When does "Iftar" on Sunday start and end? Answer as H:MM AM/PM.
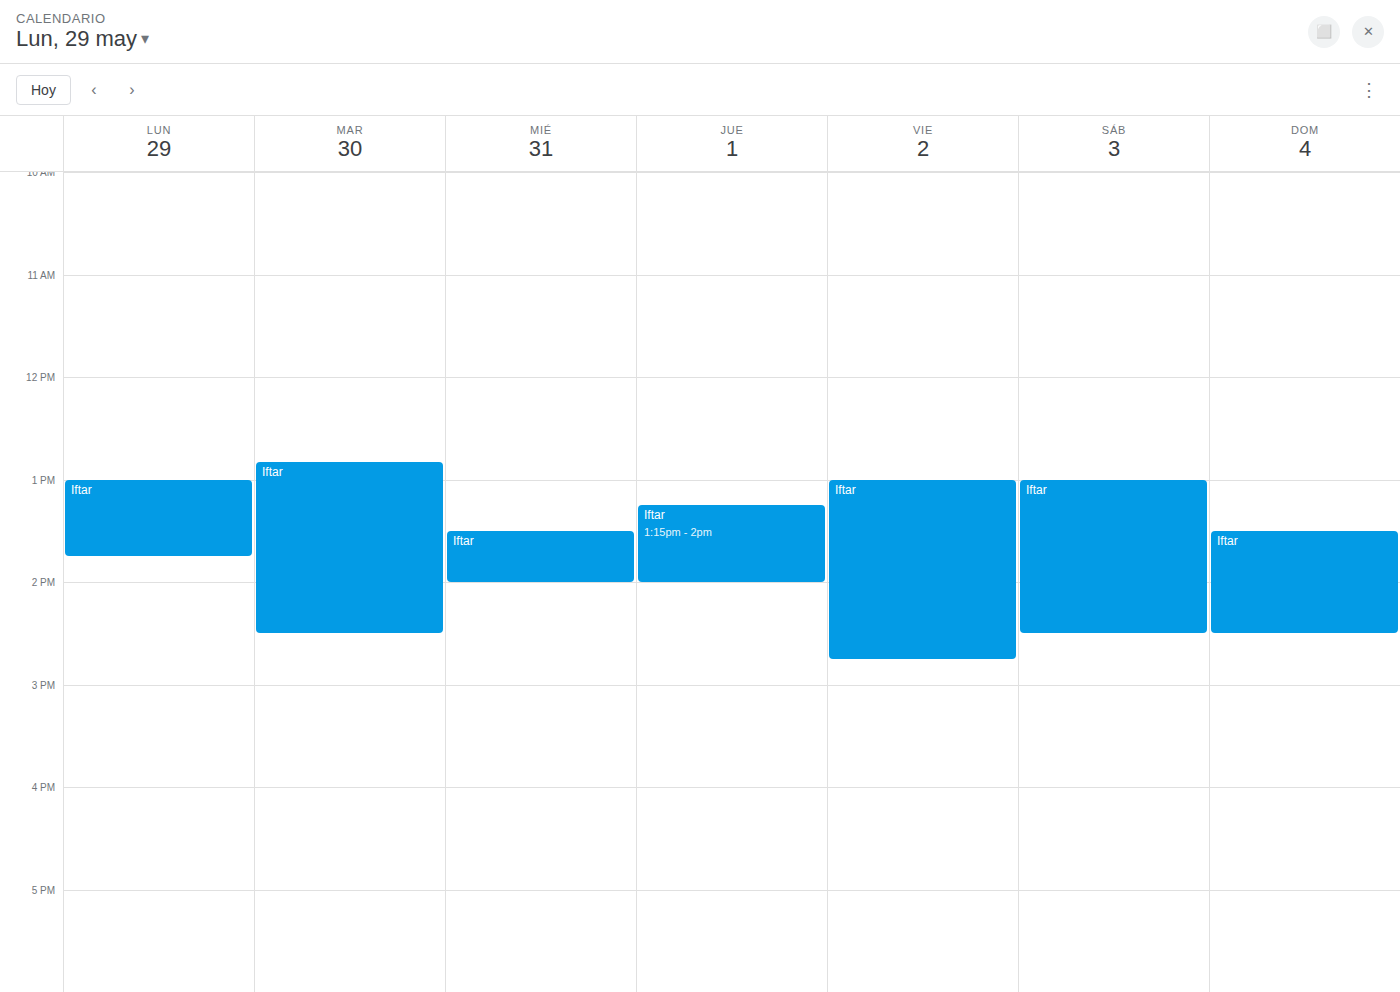
1:30 PM to 2:30 PM